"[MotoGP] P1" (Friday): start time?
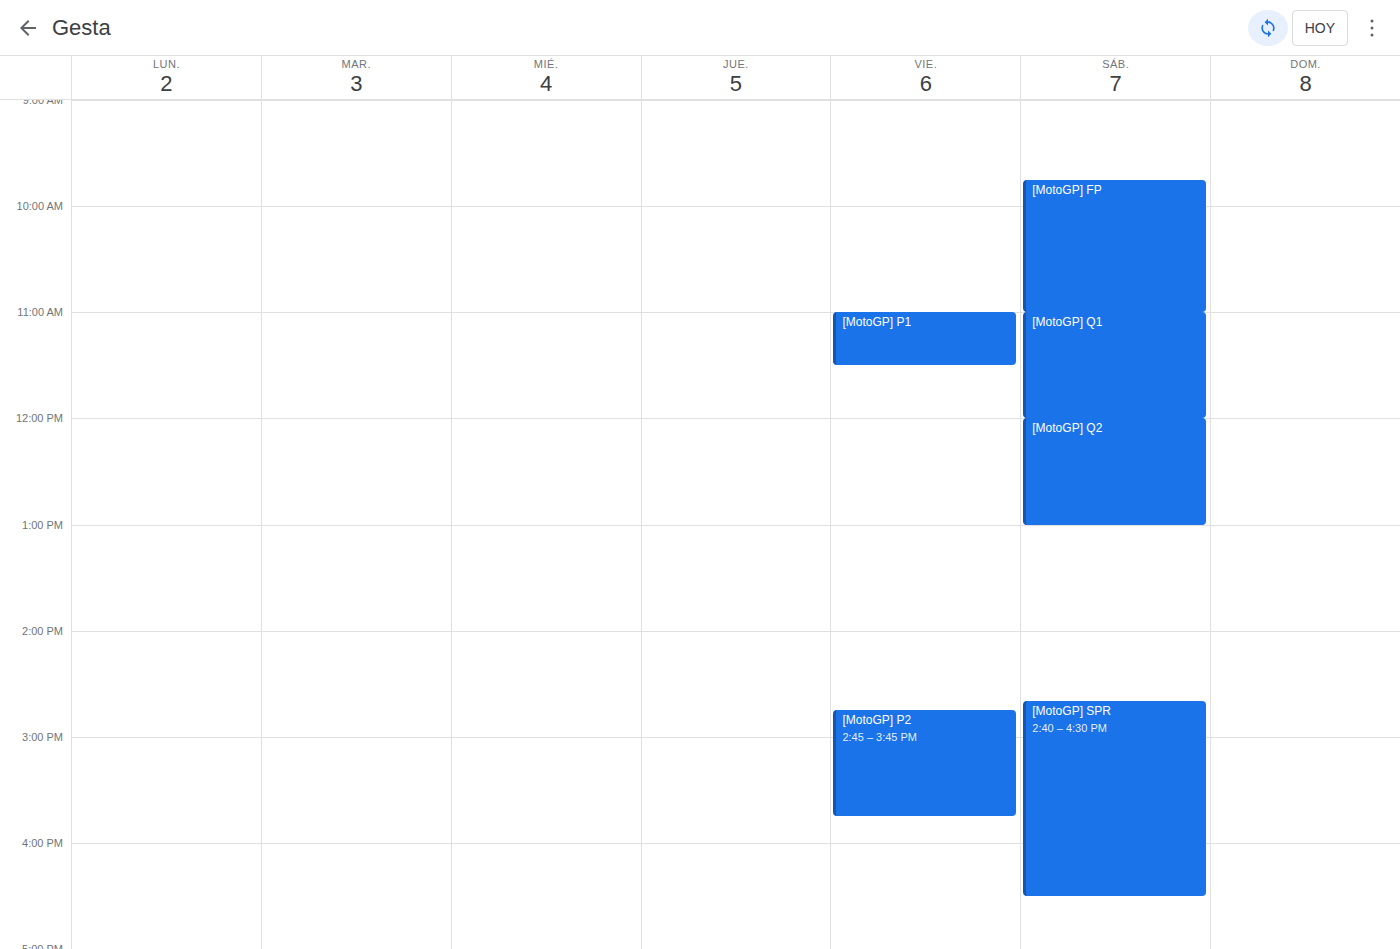
11:00 AM